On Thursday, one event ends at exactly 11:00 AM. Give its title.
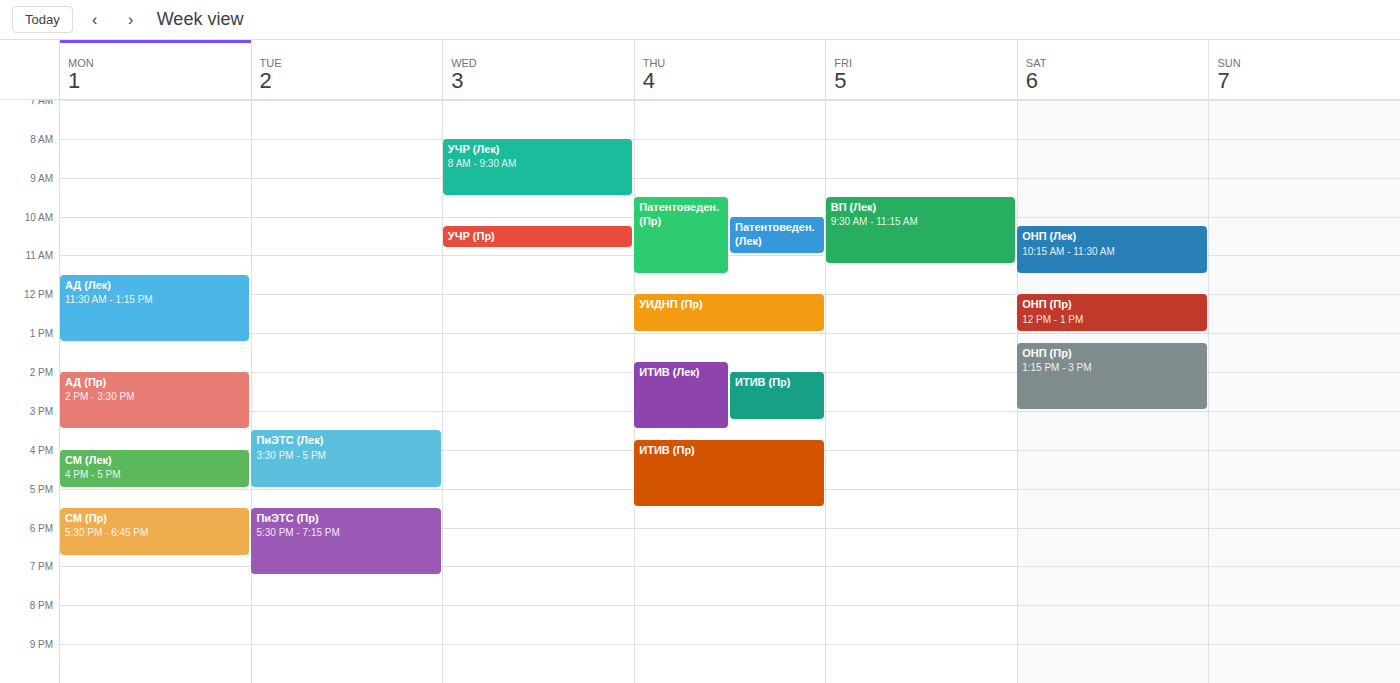
"Патентоведен. (Лек)"